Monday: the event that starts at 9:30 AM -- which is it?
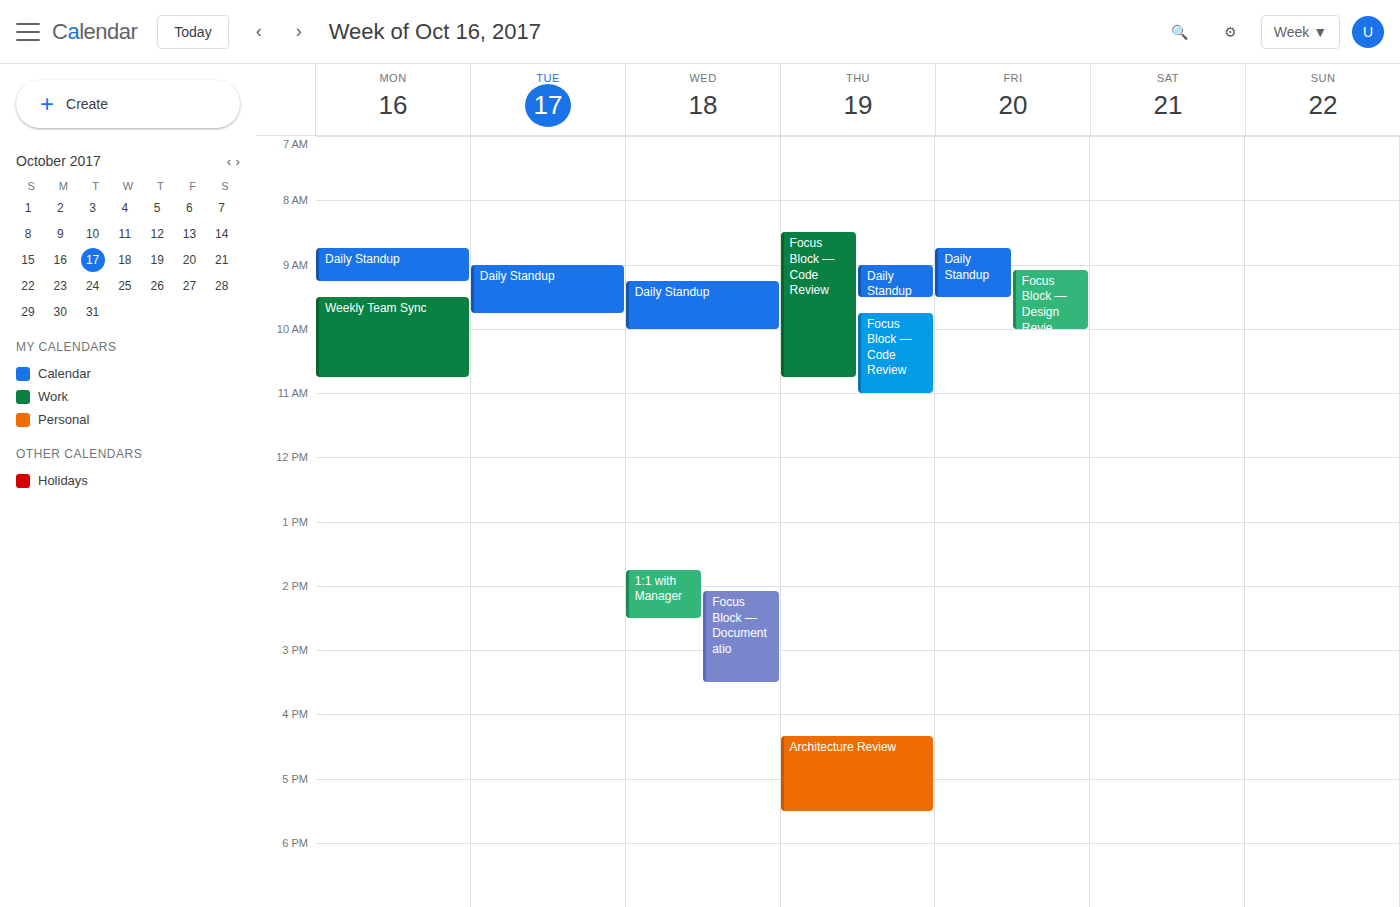
"Weekly Team Sync"